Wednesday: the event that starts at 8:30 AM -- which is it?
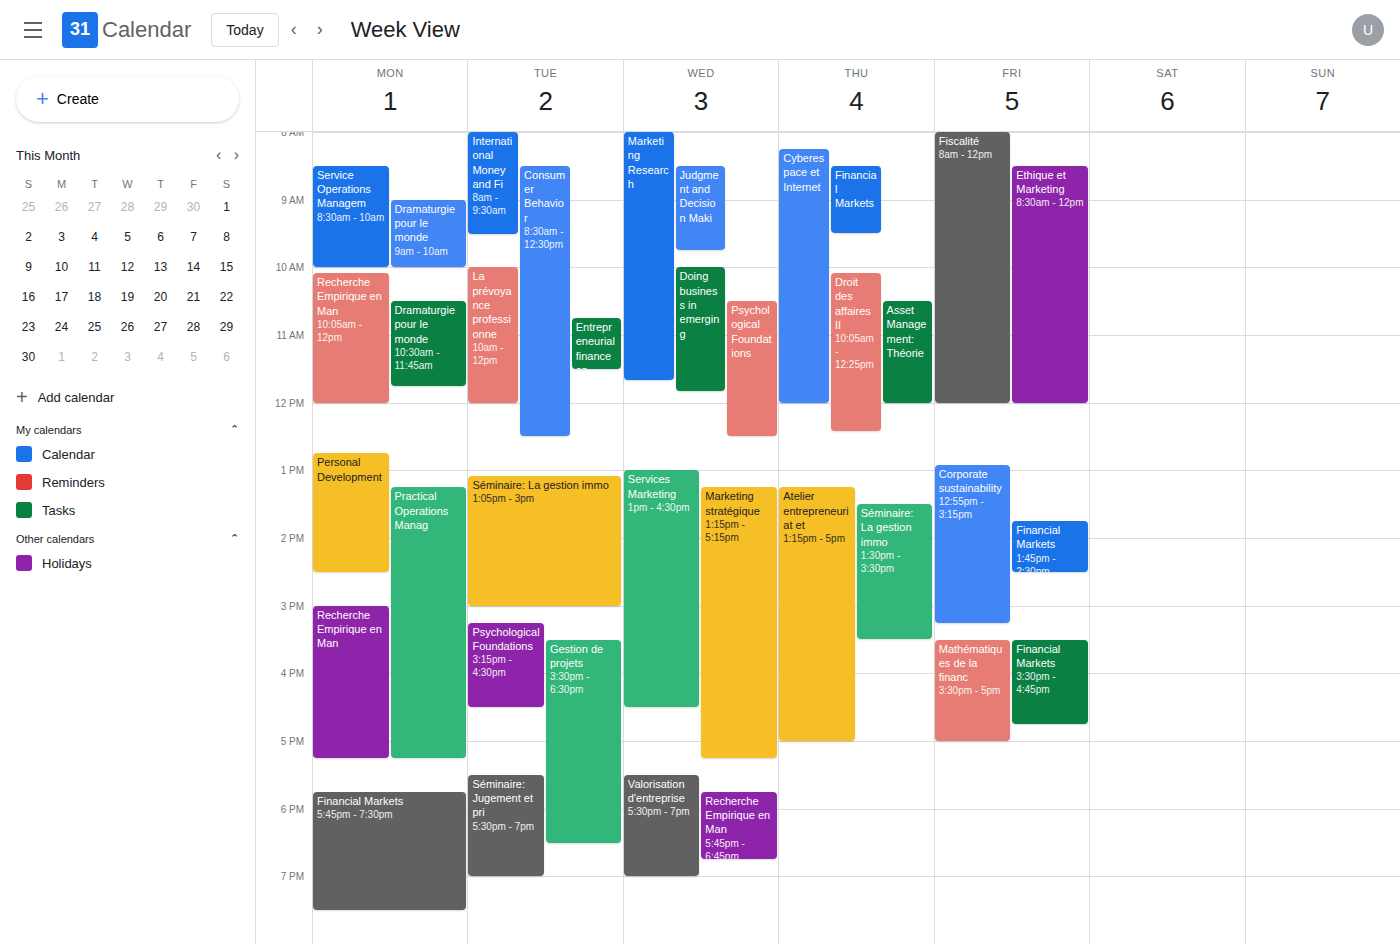
"Judgment and Decision Maki"